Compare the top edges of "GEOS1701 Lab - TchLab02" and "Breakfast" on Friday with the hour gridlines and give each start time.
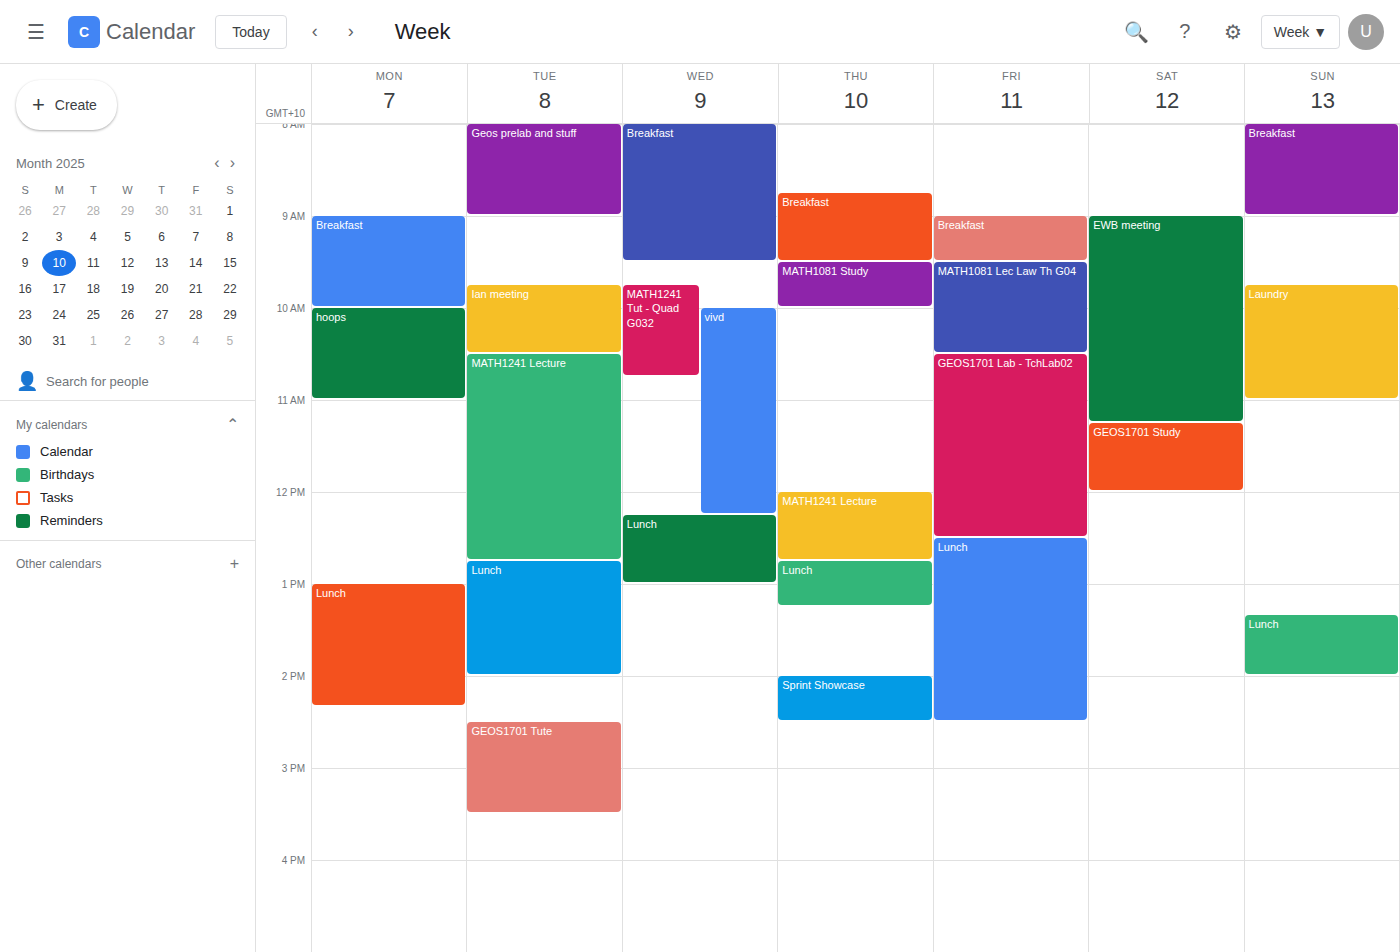
"GEOS1701 Lab - TchLab02": 10:30 AM, halfway between the 10 AM and 11 AM lines. "Breakfast": 9:00 AM, exactly on the 9 AM line.